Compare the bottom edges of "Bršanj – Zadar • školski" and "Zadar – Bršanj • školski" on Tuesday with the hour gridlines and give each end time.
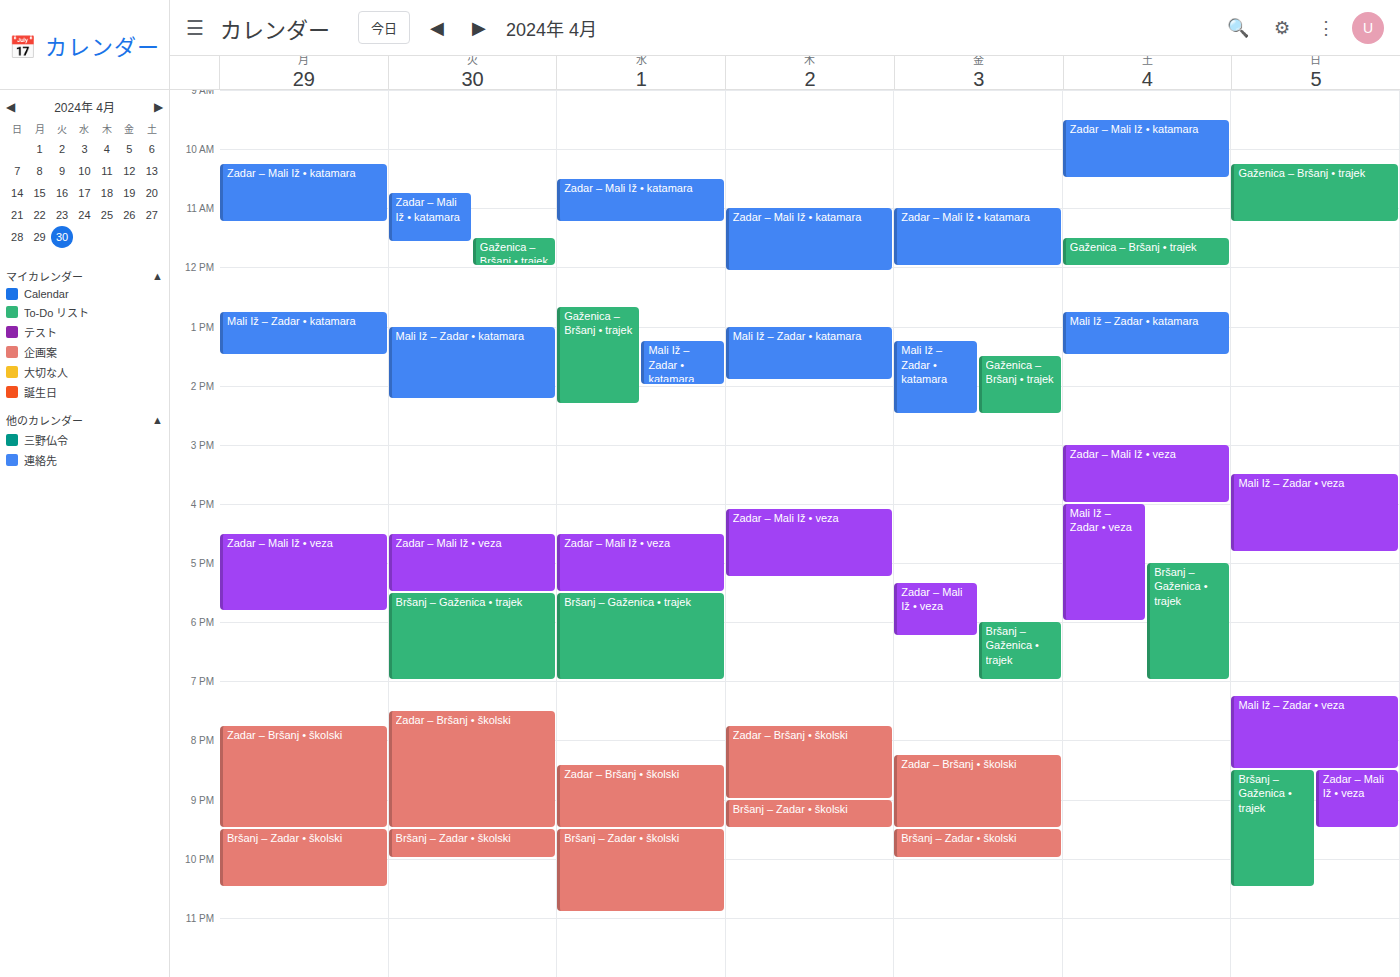
"Bršanj – Zadar • školski": 10:00 PM, exactly on the 10 PM line. "Zadar – Bršanj • školski": 9:30 PM, halfway between the 9 PM and 10 PM lines.